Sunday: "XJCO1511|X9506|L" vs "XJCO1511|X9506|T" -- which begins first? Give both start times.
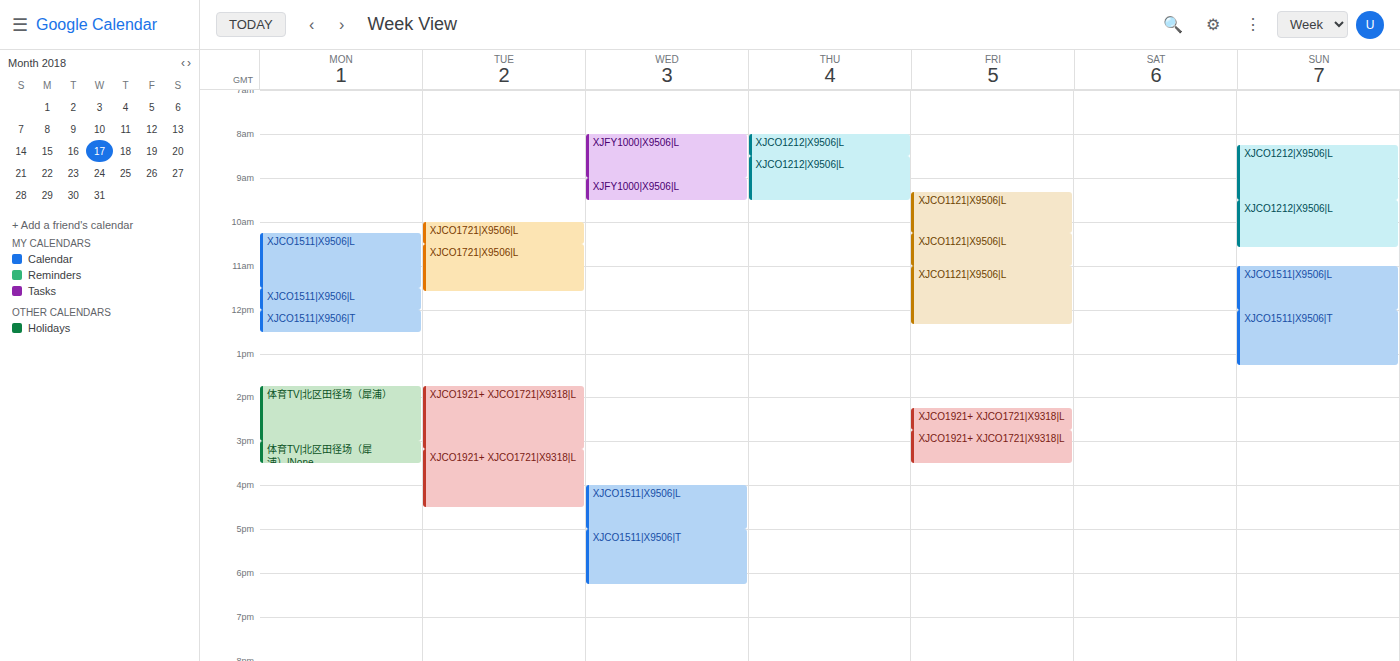
"XJCO1511|X9506|L" 11:00 AM; "XJCO1511|X9506|T" 12:00 PM.